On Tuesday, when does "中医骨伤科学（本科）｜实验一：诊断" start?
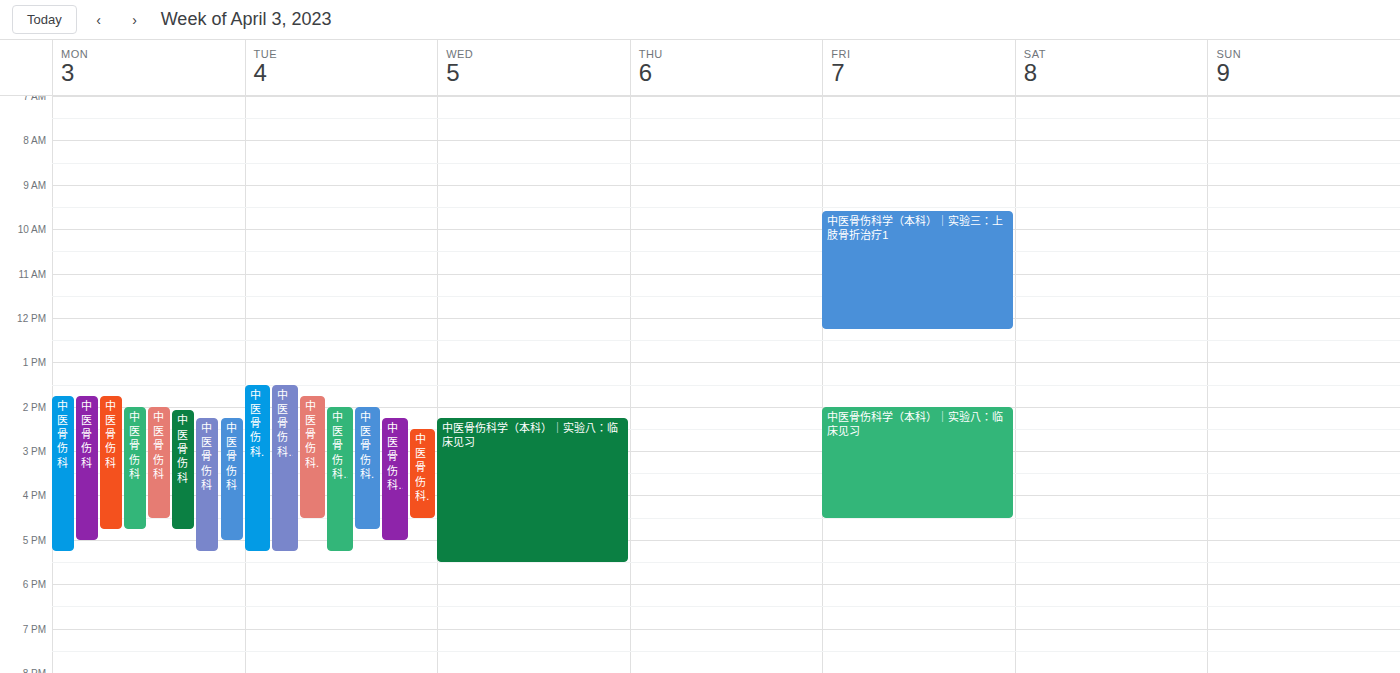
2:00 PM